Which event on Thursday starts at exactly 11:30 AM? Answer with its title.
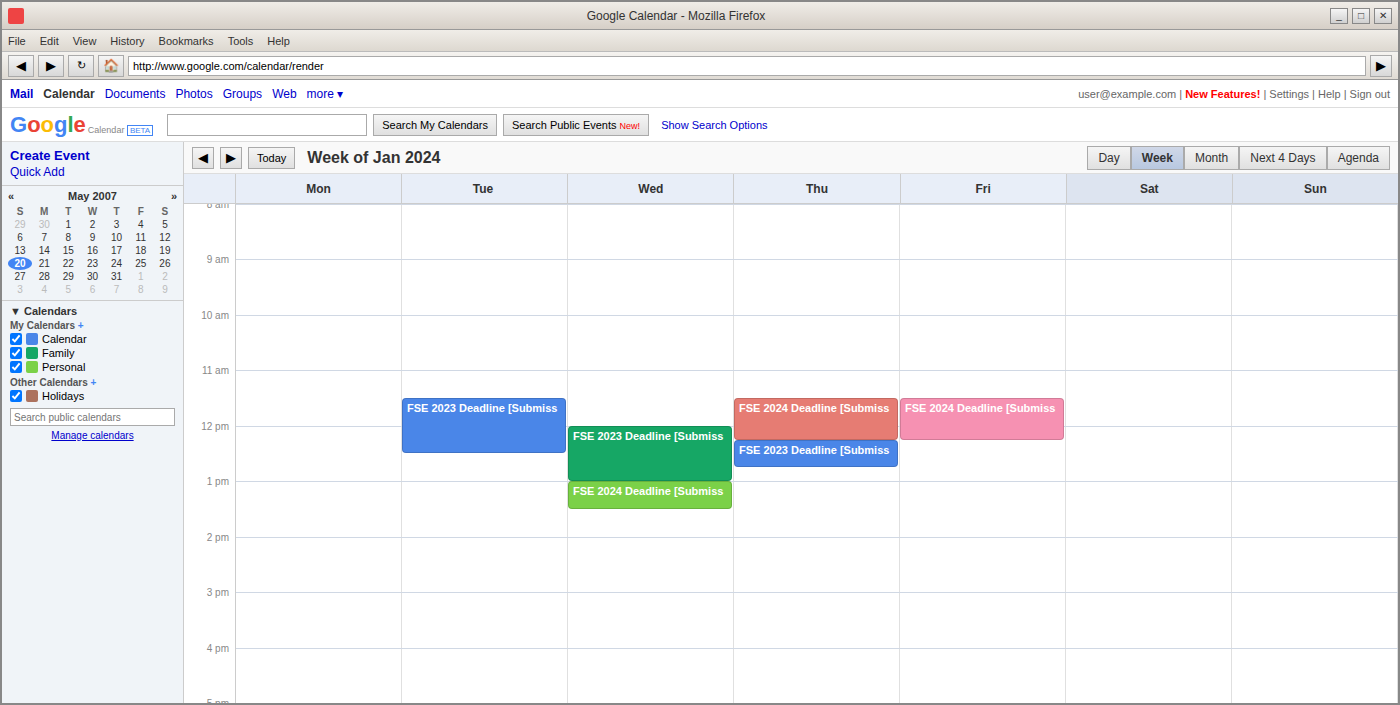
"FSE 2024 Deadline [Submiss"